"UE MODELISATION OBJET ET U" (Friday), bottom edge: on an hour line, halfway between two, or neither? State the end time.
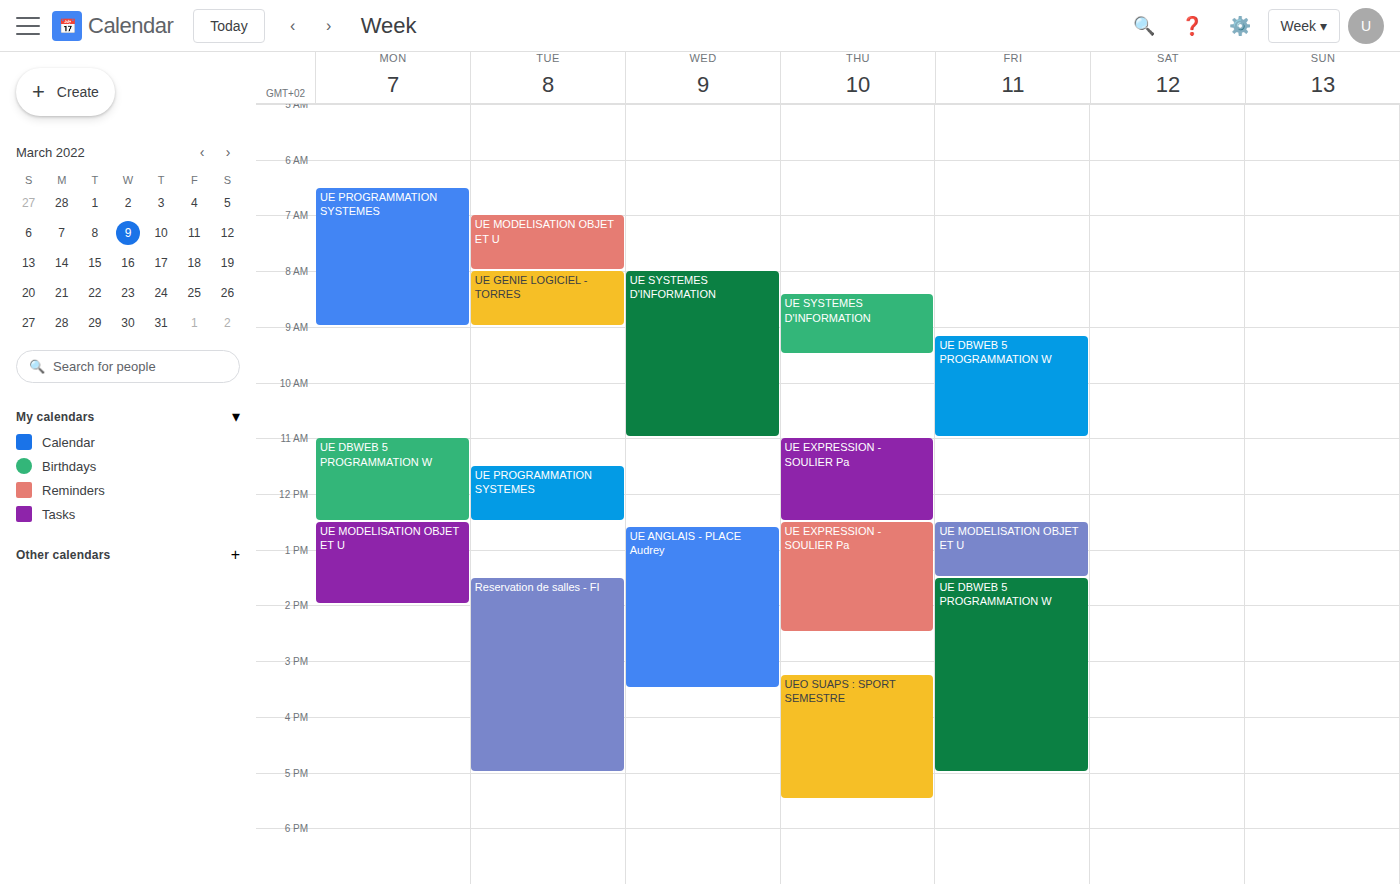
1:30 PM -- halfway between the 1 PM and 2 PM lines.